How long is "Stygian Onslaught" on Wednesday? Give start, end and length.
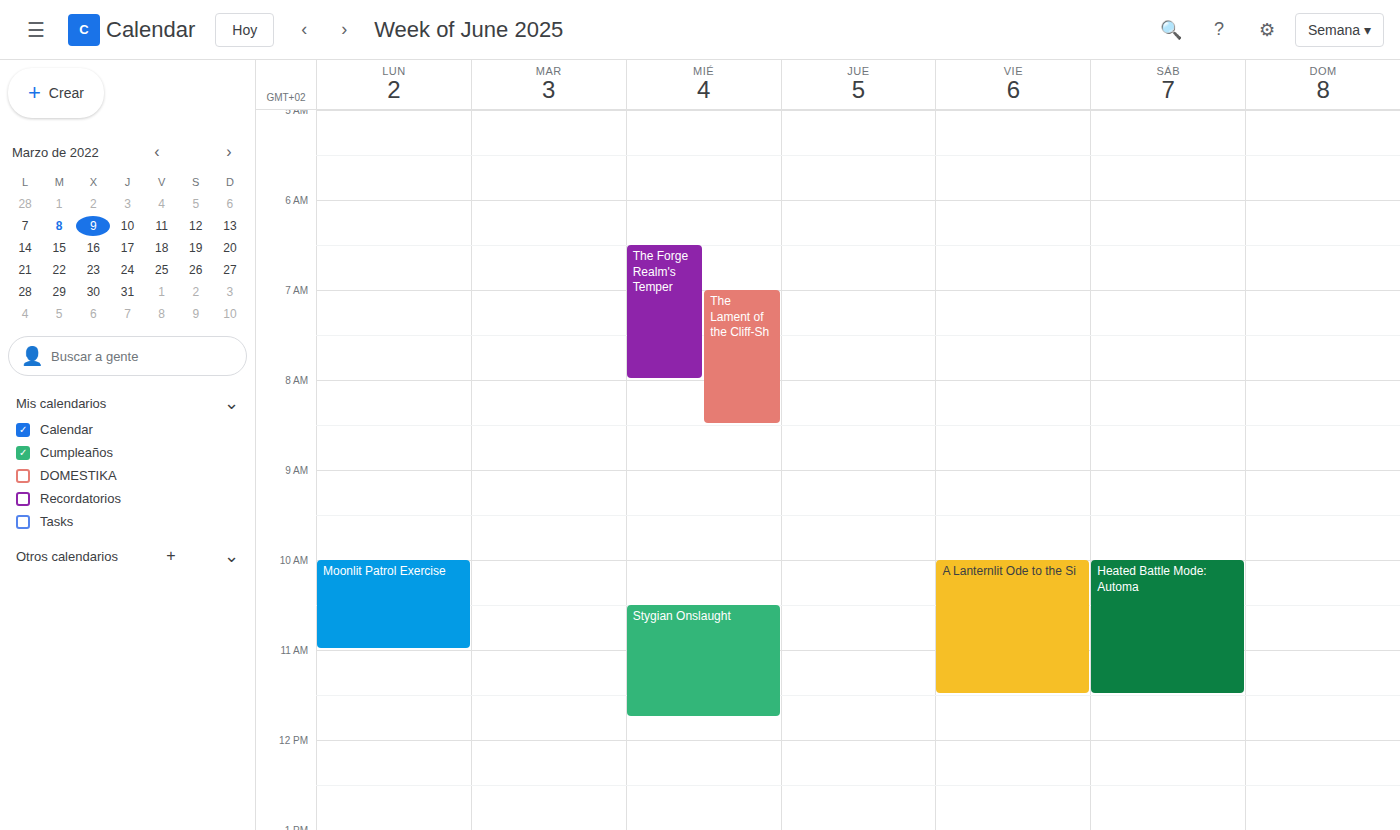
10:30 AM to 11:45 AM, 1 hour 15 minutes